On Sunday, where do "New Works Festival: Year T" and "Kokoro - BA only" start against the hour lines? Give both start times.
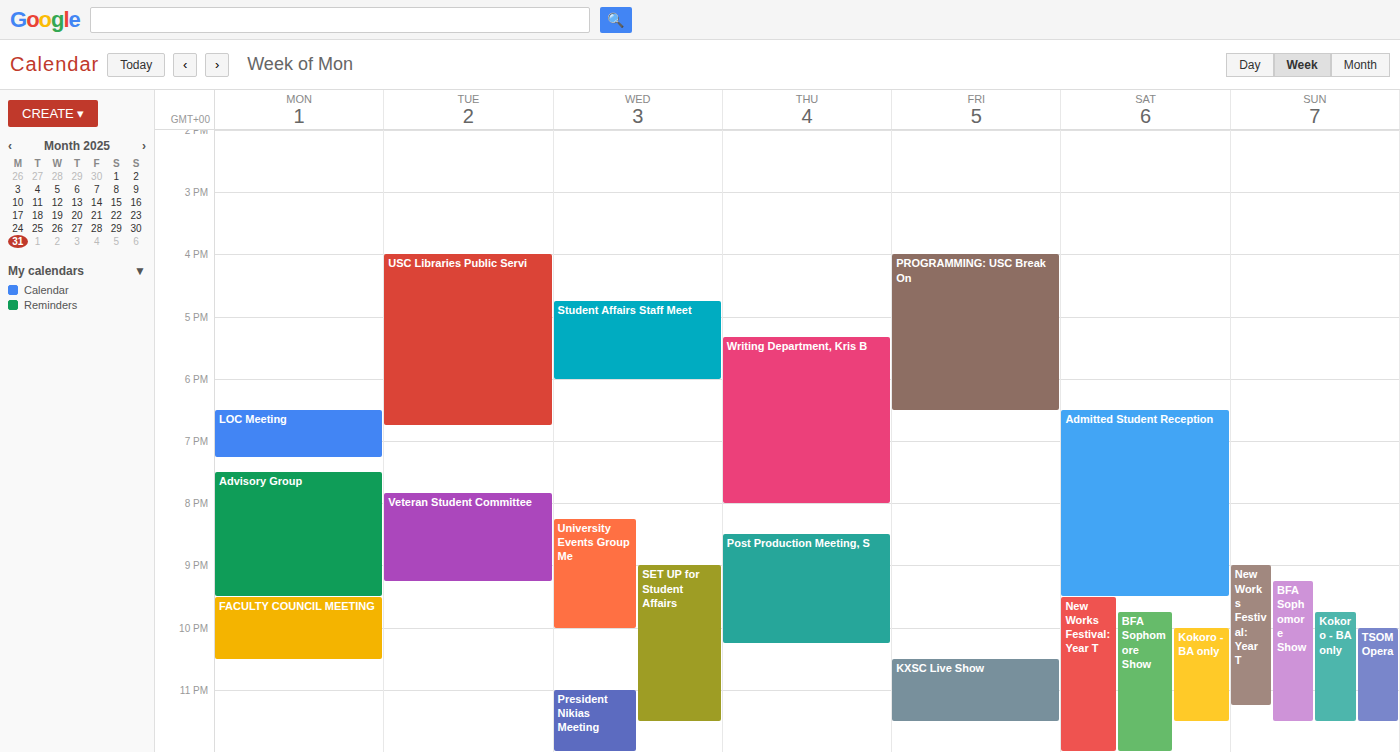
"New Works Festival: Year T": 9:00 PM, exactly on the 9 PM line. "Kokoro - BA only": 9:45 PM, neither: three quarters of the way from the 9 PM line to the 10 PM line.